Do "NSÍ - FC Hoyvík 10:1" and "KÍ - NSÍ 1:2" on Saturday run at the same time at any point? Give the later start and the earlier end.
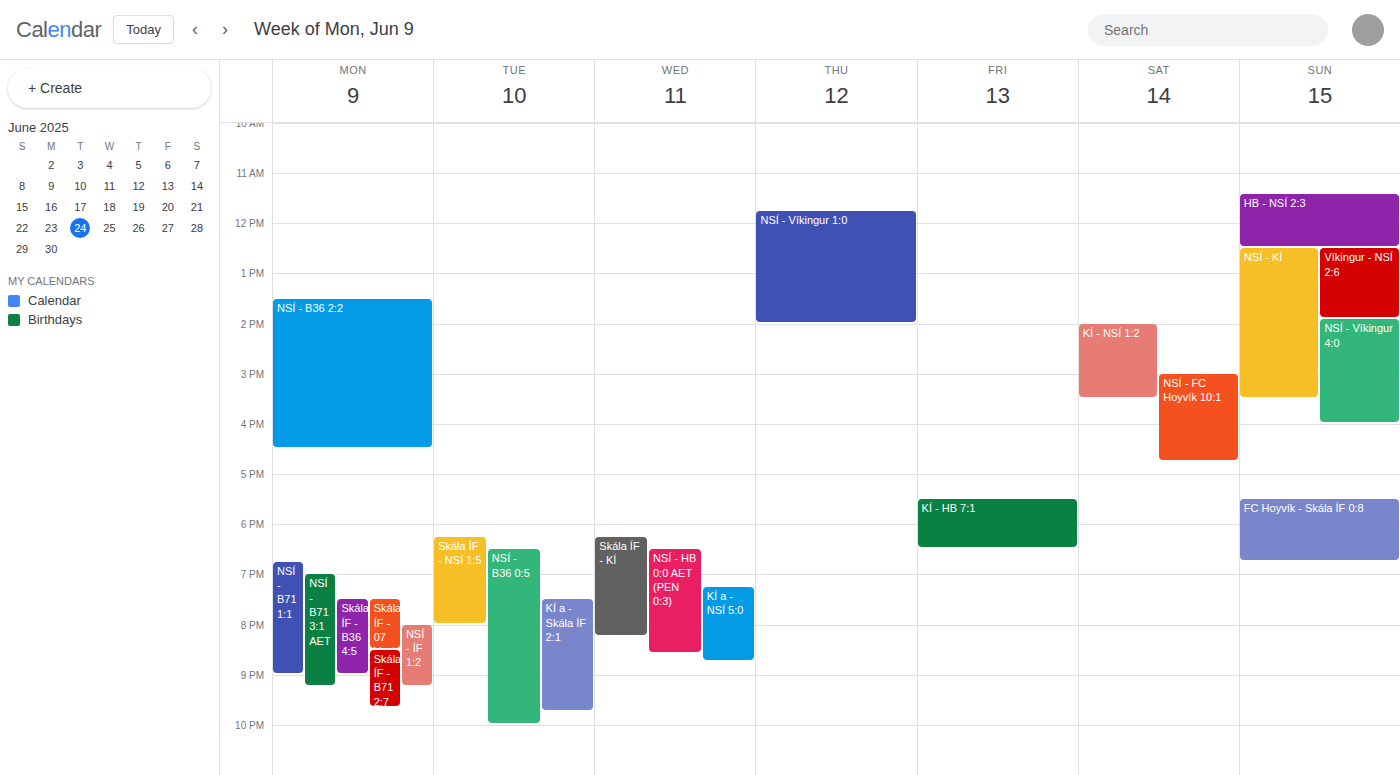
"NSÍ - FC Hoyvík 10:1" starts at 3:00 PM, before "KÍ - NSÍ 1:2" ends at 3:30 PM -- they overlap.